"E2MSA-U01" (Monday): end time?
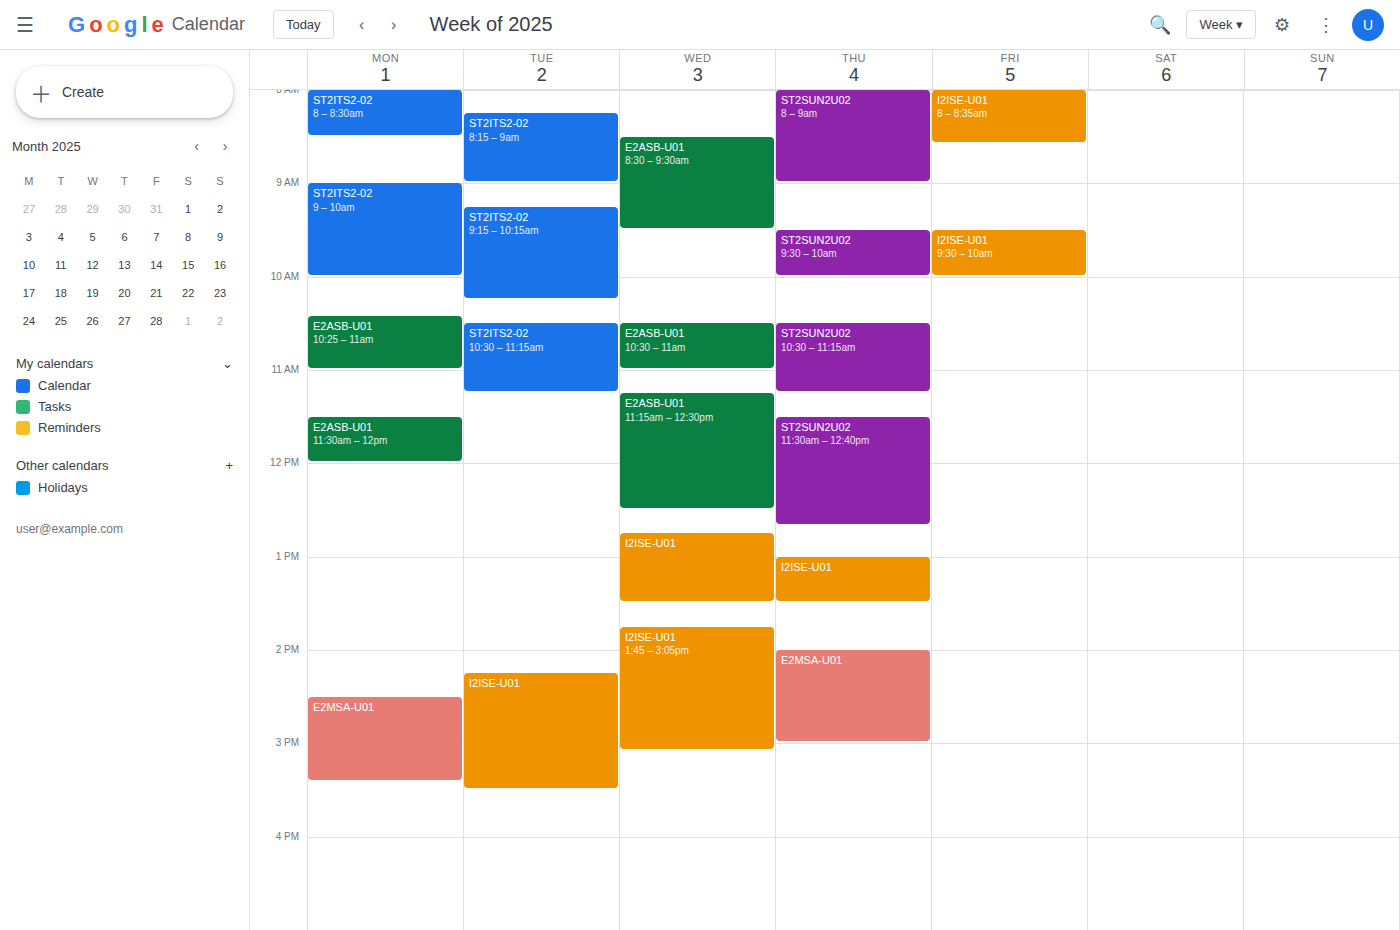
3:25 PM